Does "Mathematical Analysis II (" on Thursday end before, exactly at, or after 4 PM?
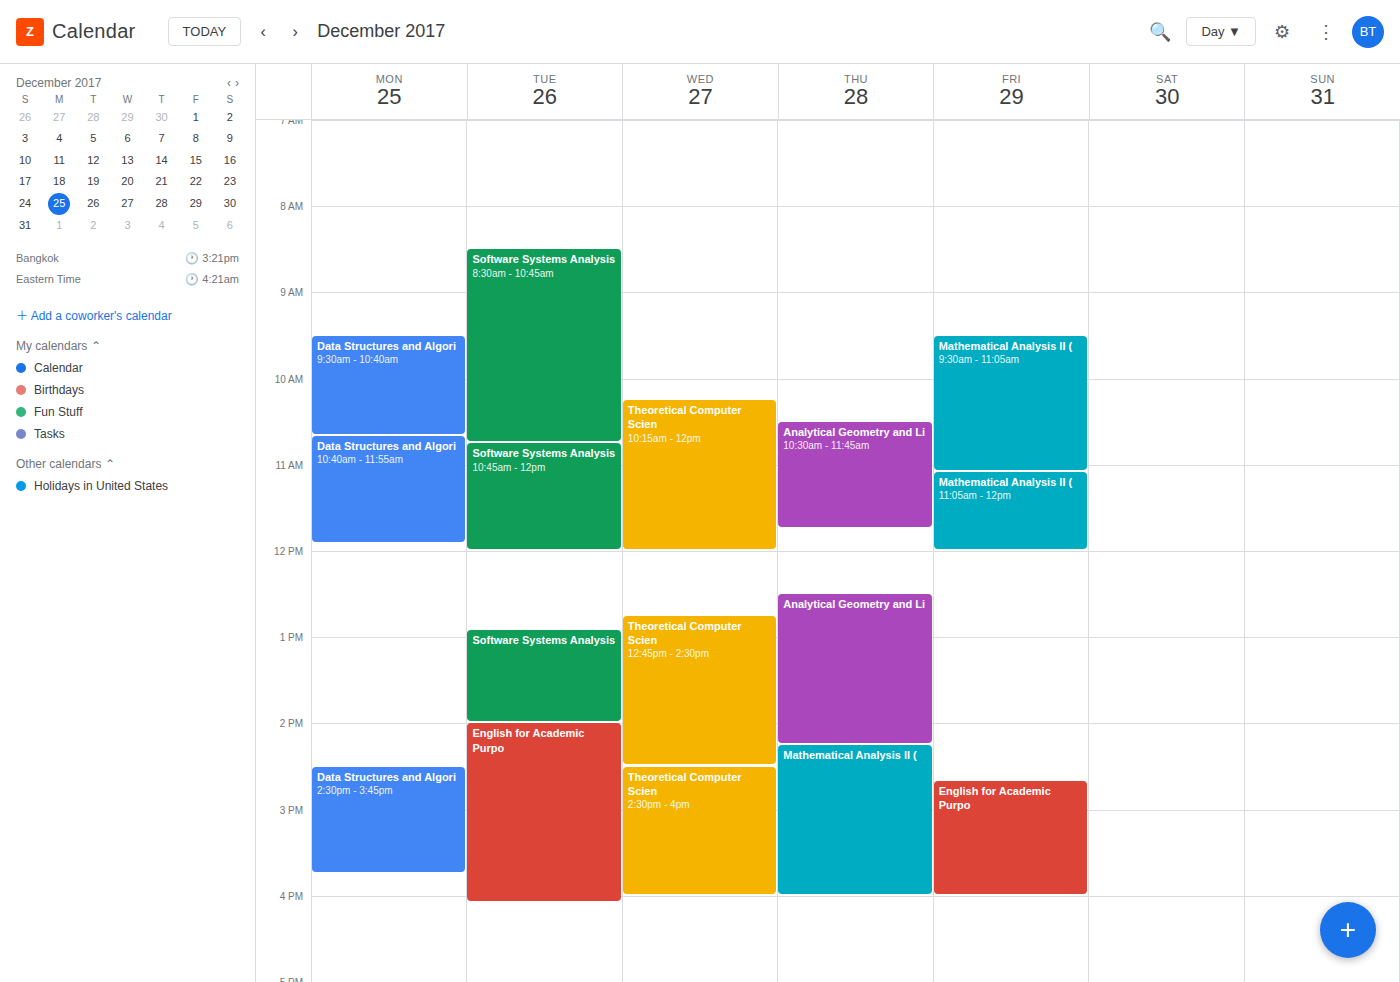
4:00 PM -- exactly at 4 PM, on the 4 PM line.